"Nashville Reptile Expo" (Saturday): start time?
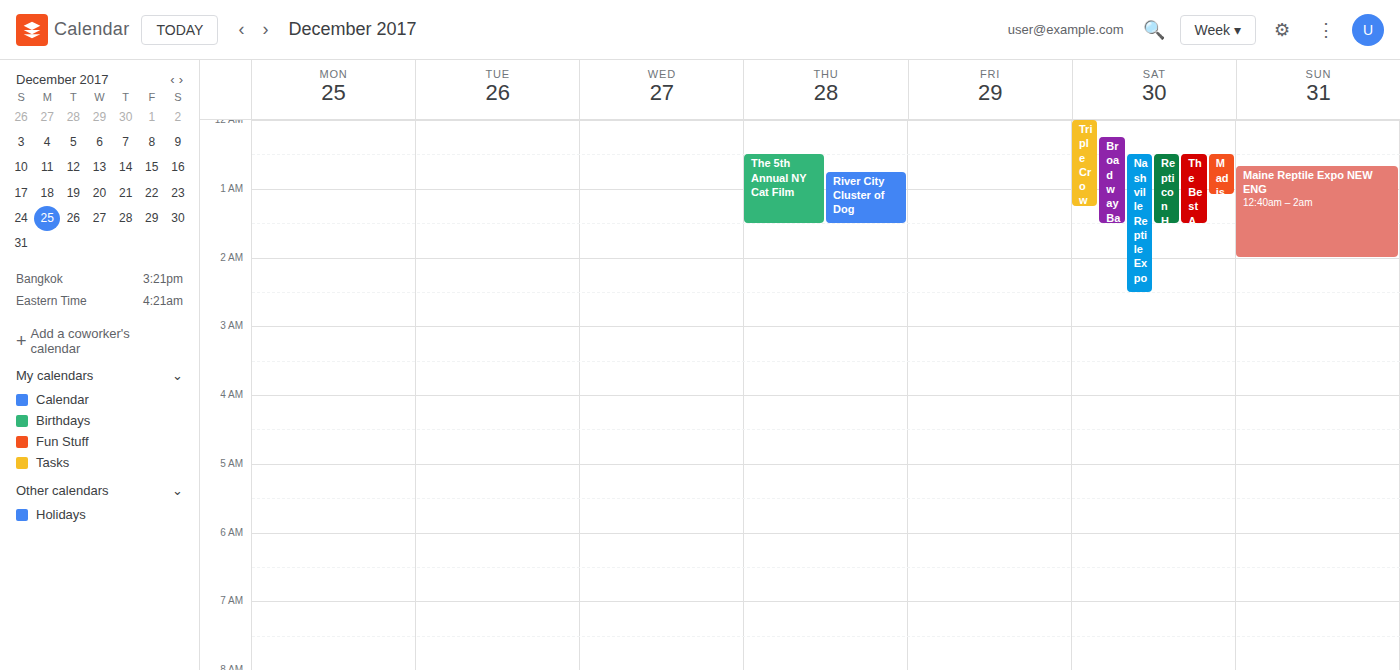
12:30 AM